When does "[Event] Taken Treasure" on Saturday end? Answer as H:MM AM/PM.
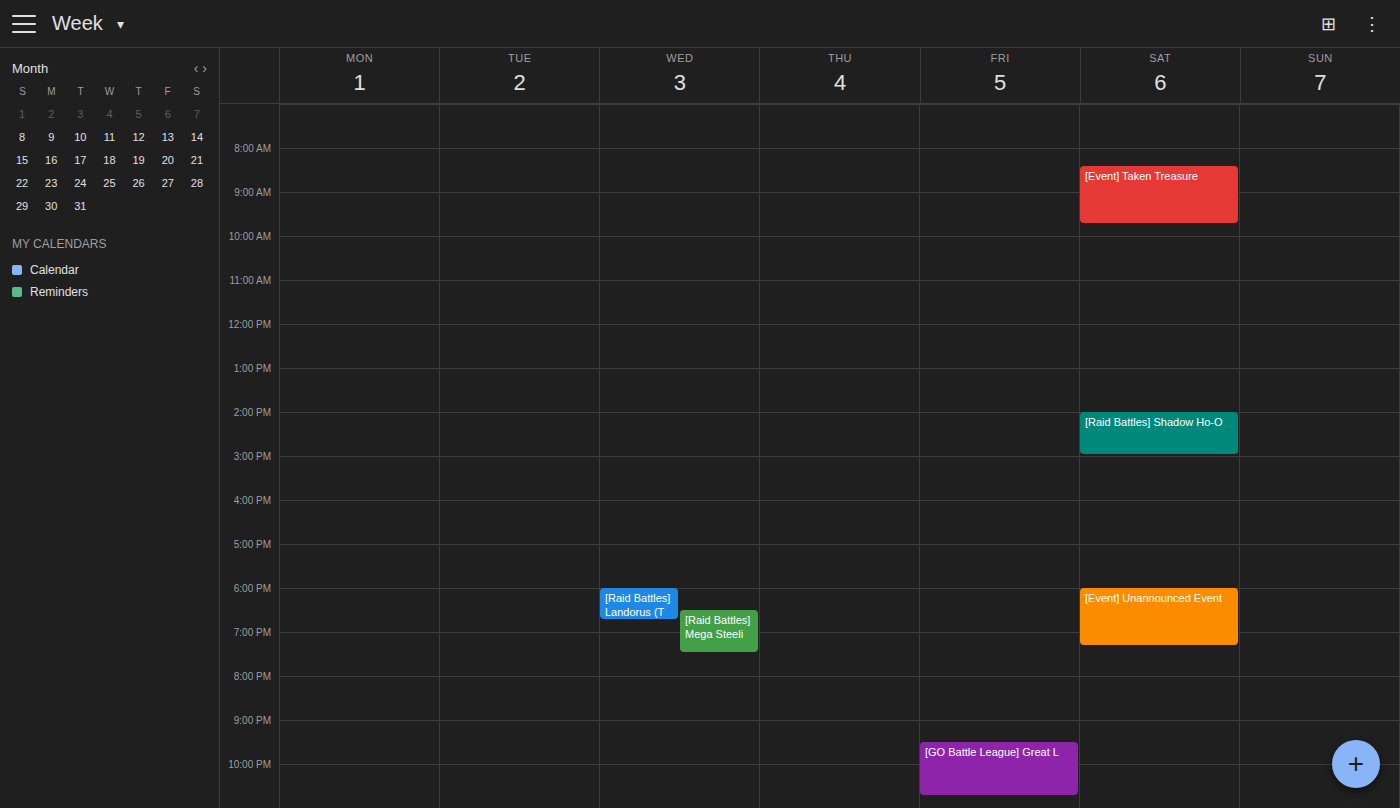
9:45 AM